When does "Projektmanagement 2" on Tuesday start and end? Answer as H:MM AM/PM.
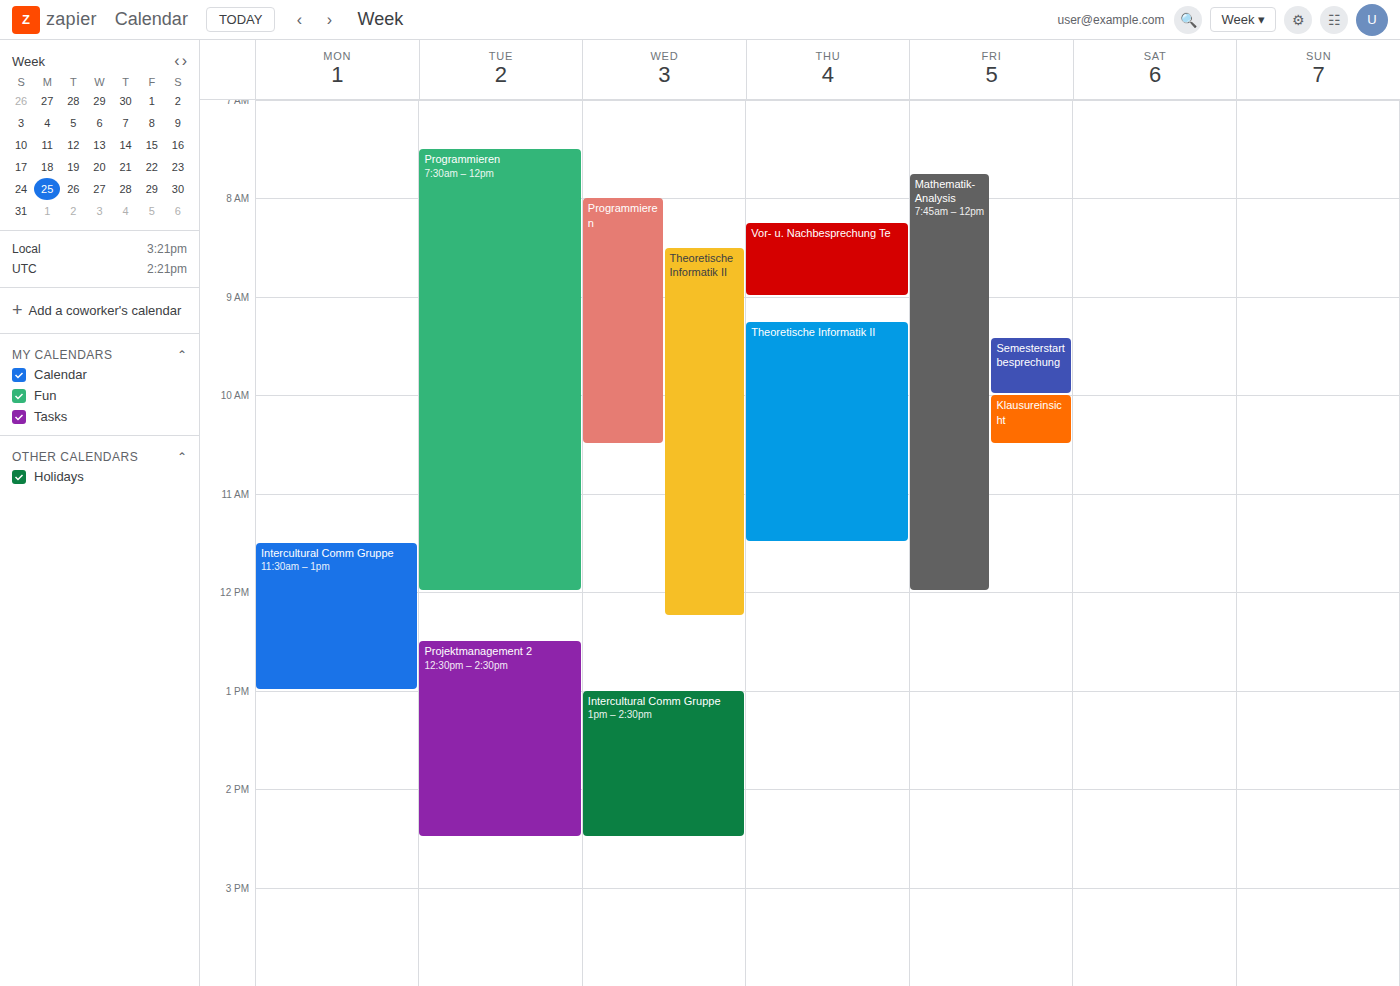
12:30 PM to 2:30 PM